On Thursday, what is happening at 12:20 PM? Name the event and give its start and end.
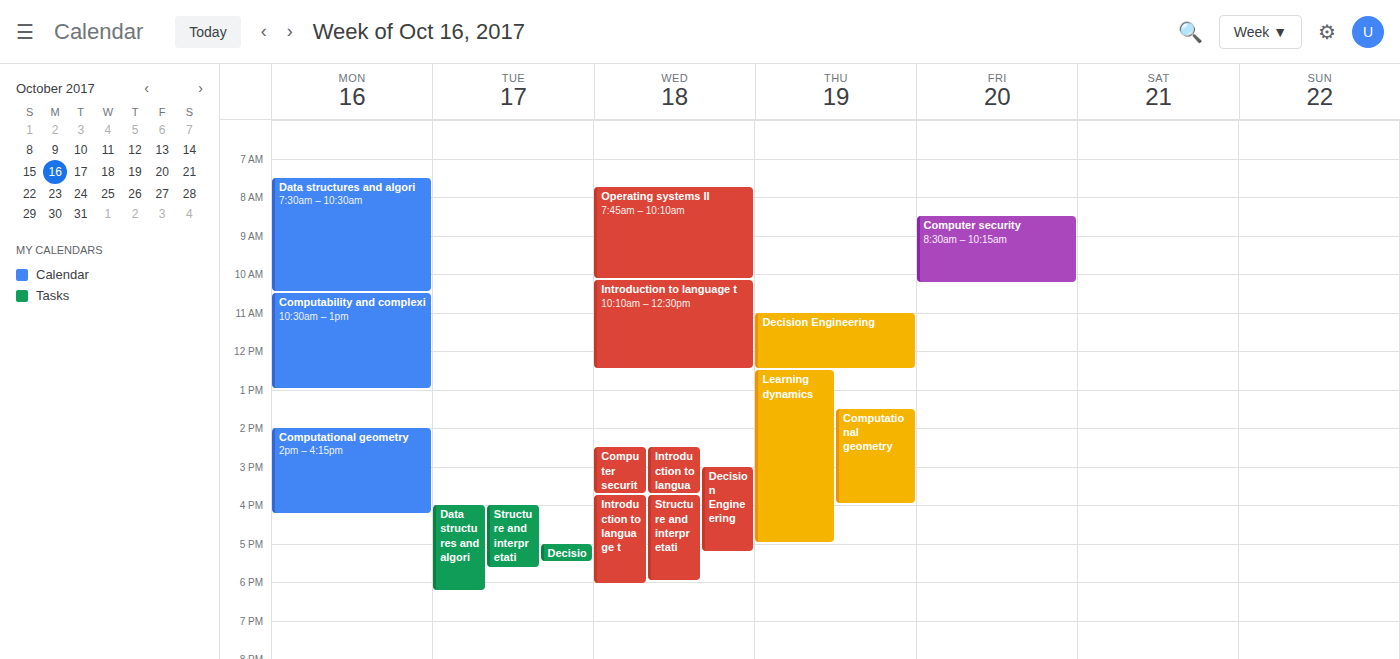
"Decision Engineering", 11:00 AM to 12:30 PM